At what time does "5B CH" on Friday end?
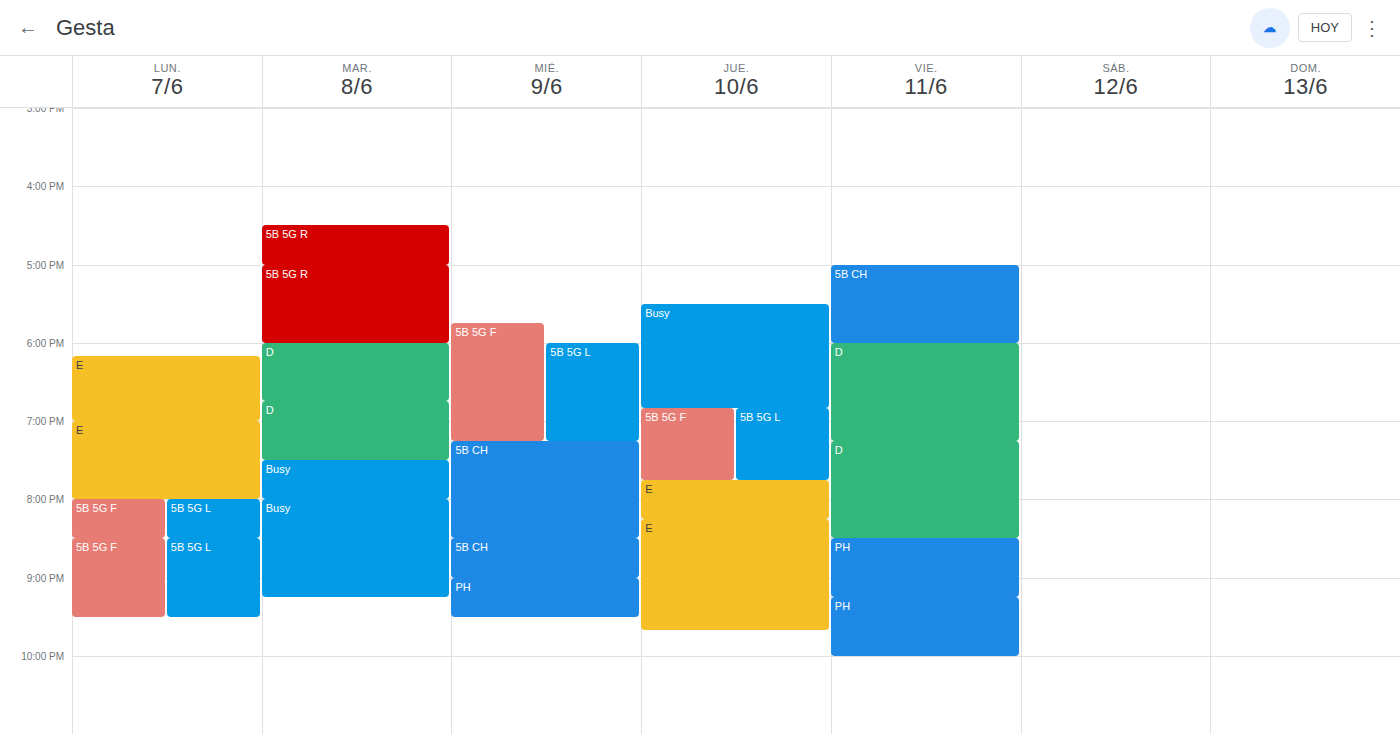
6:00 PM